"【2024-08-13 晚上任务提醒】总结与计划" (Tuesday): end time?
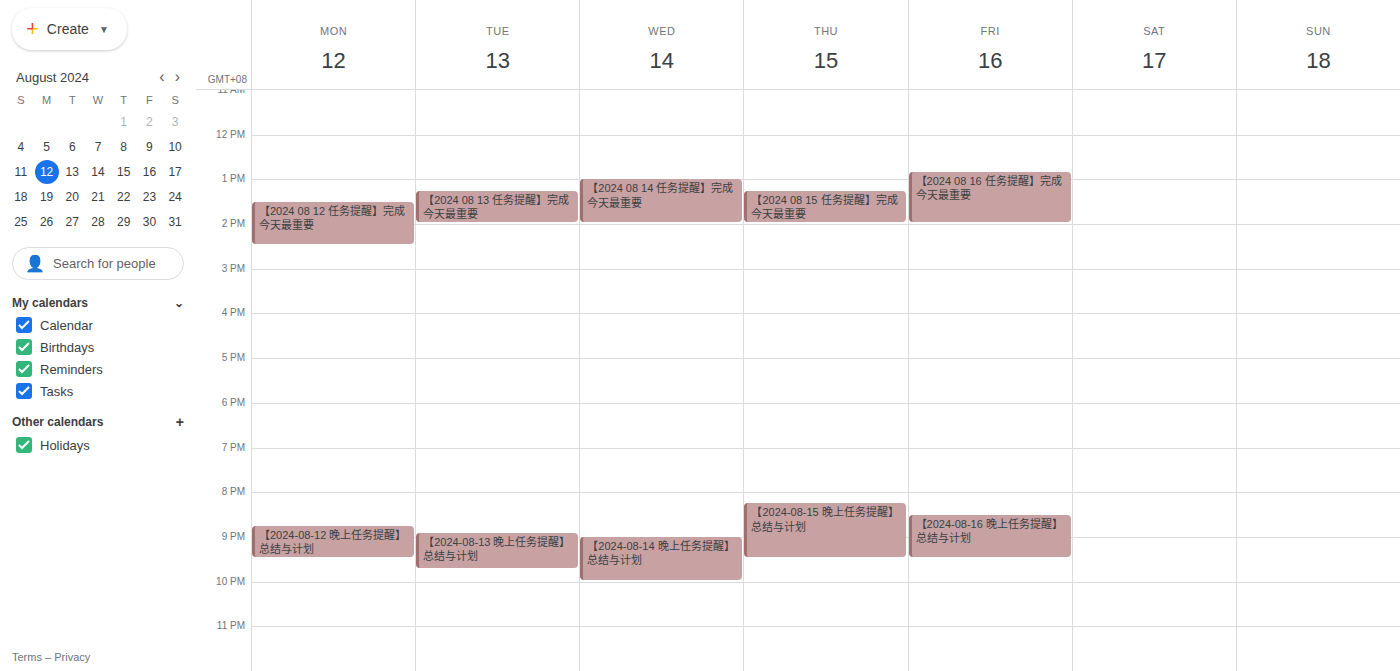
9:45 PM